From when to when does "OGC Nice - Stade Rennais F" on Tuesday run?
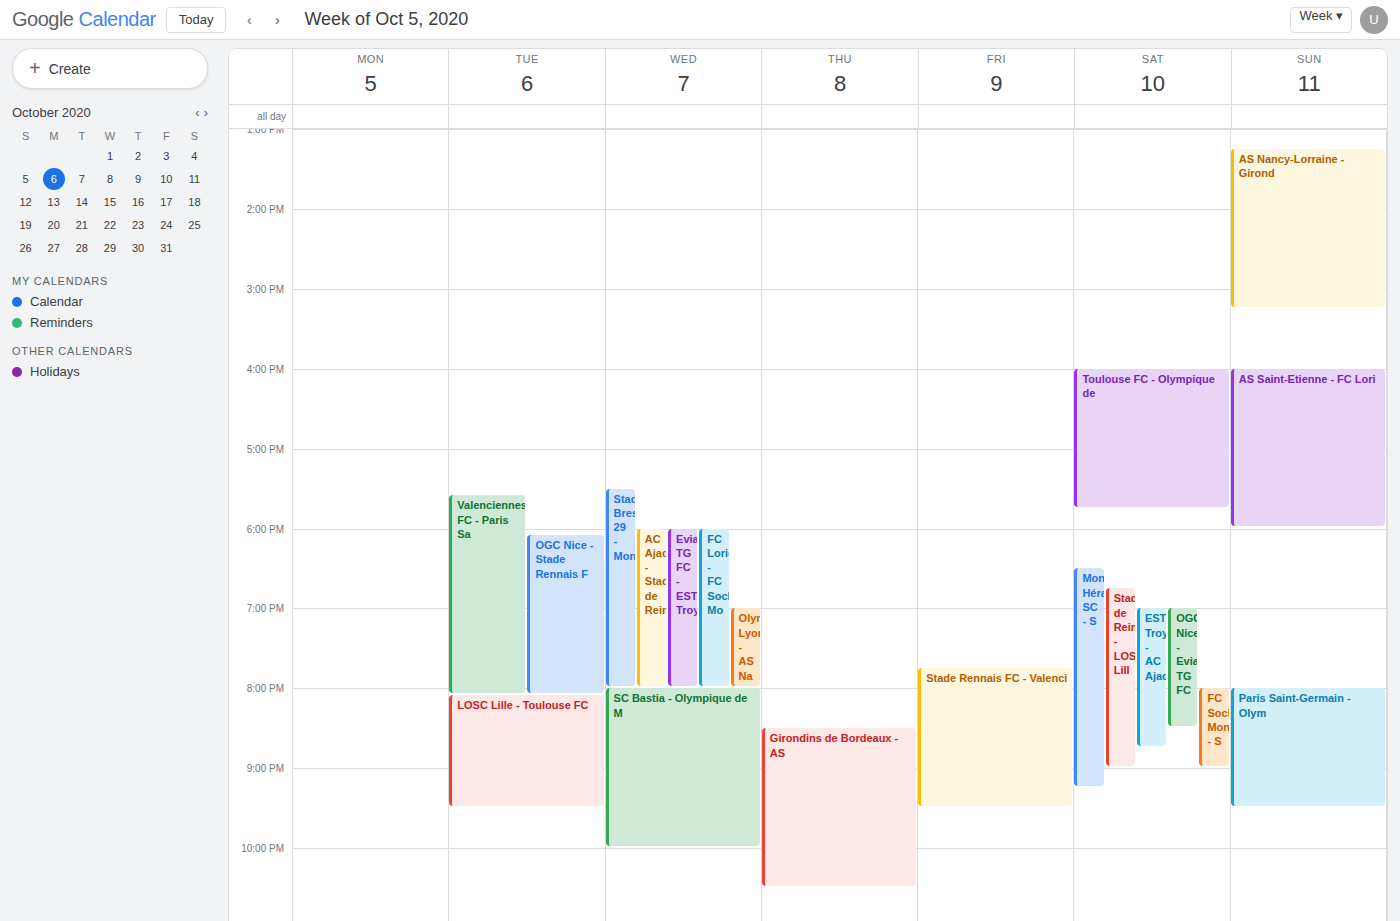
6:05 PM to 8:05 PM